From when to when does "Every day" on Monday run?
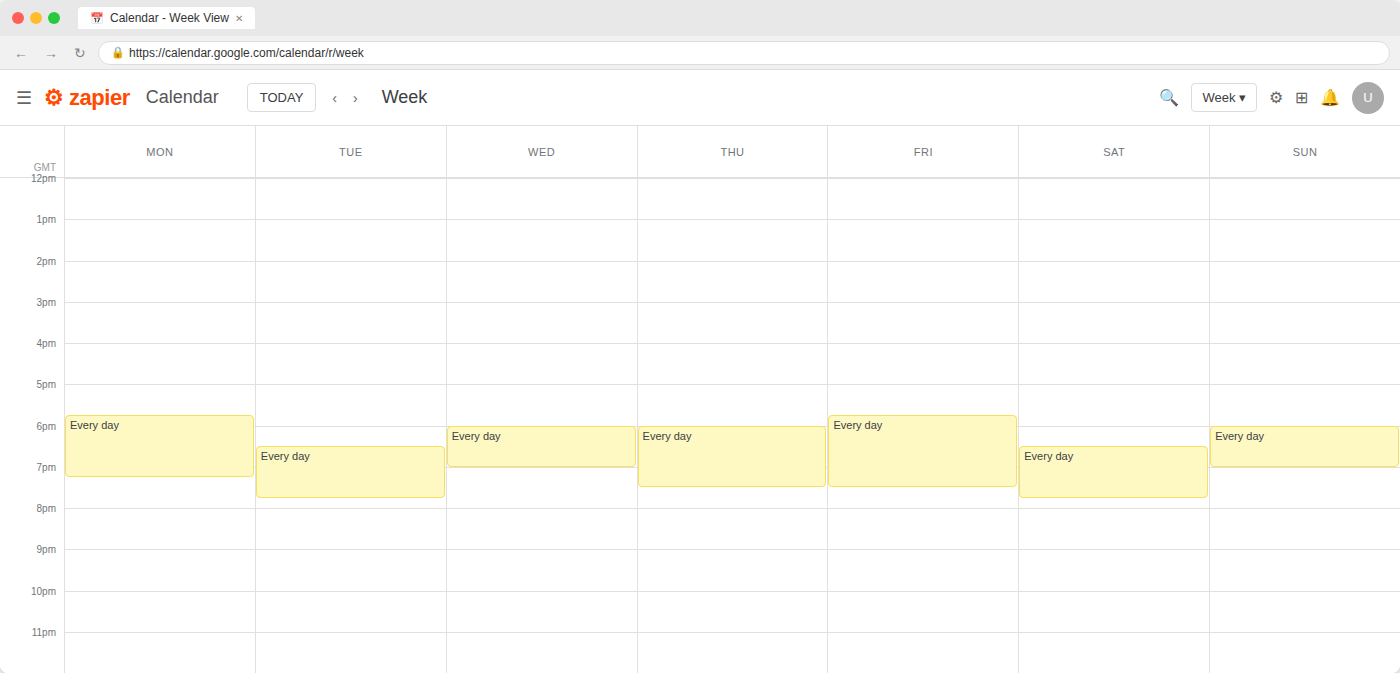
5:45 PM to 7:15 PM